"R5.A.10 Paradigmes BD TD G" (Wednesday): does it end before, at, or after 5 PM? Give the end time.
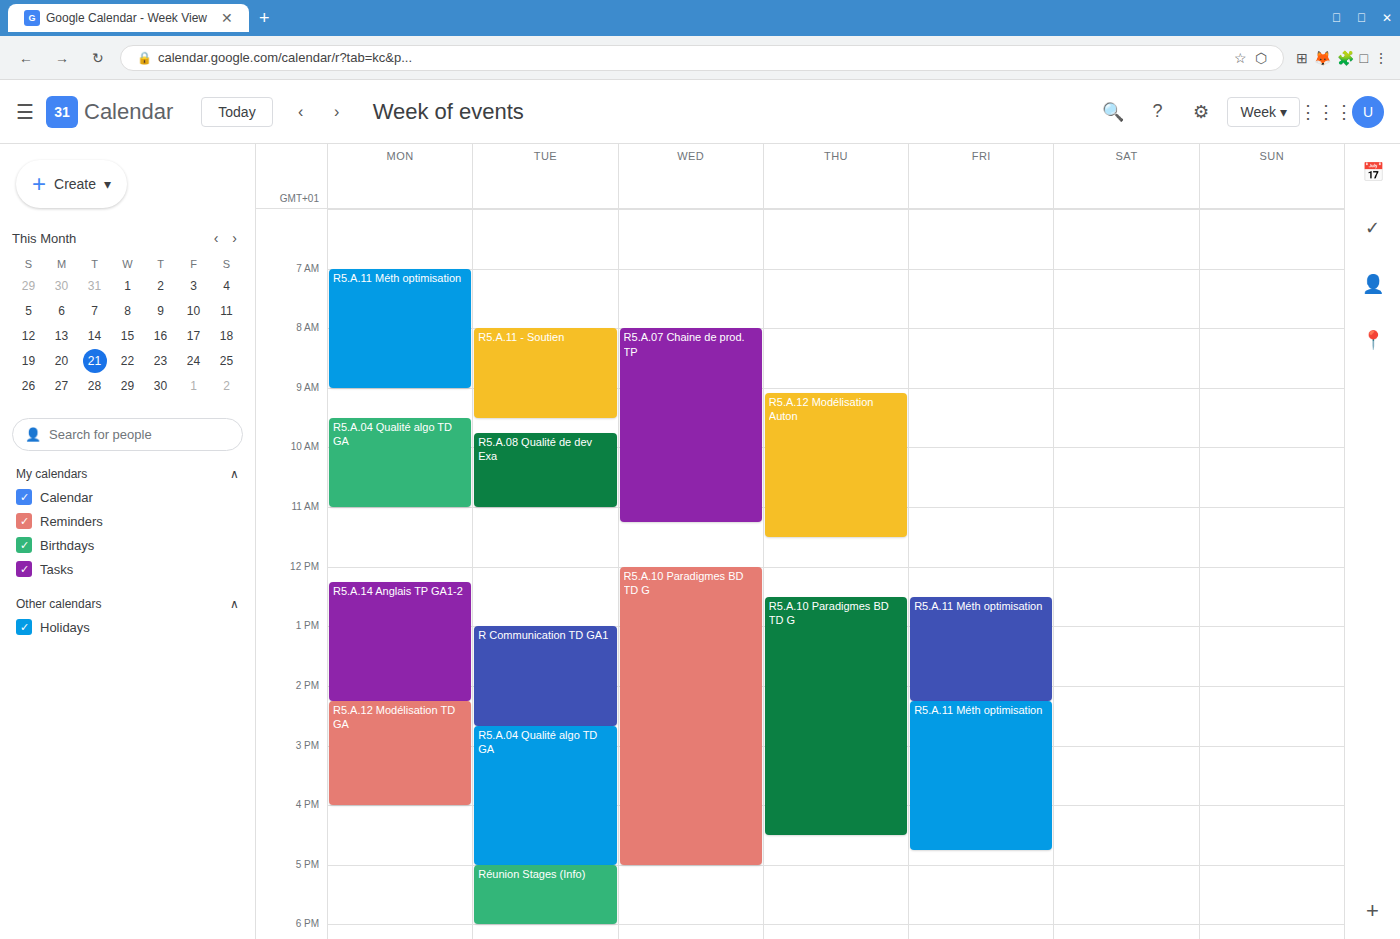
5:00 PM -- exactly at 5 PM, on the 5 PM line.